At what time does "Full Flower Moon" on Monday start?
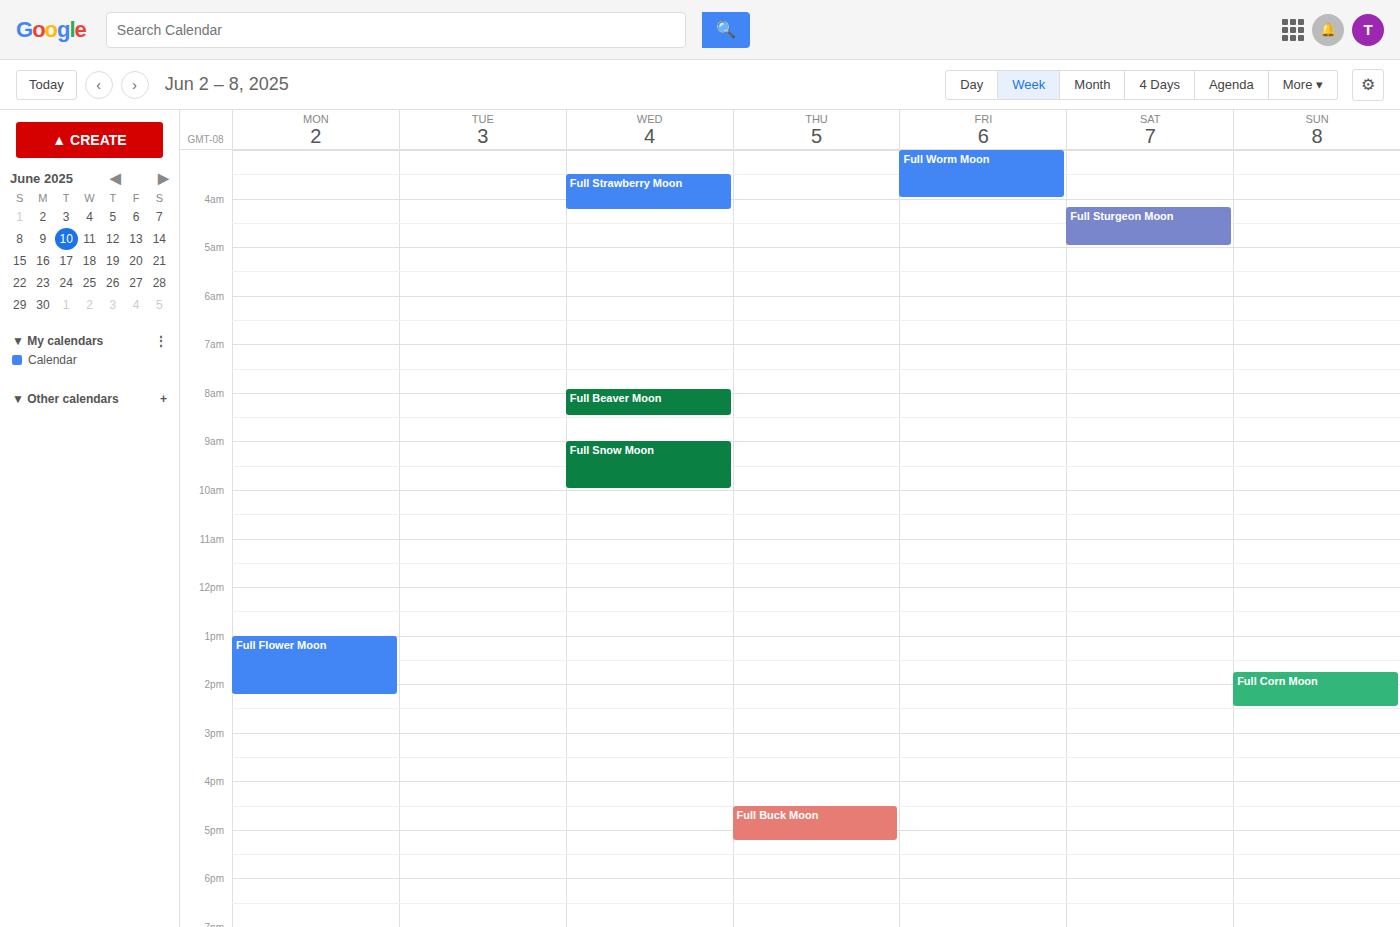
1:00 PM